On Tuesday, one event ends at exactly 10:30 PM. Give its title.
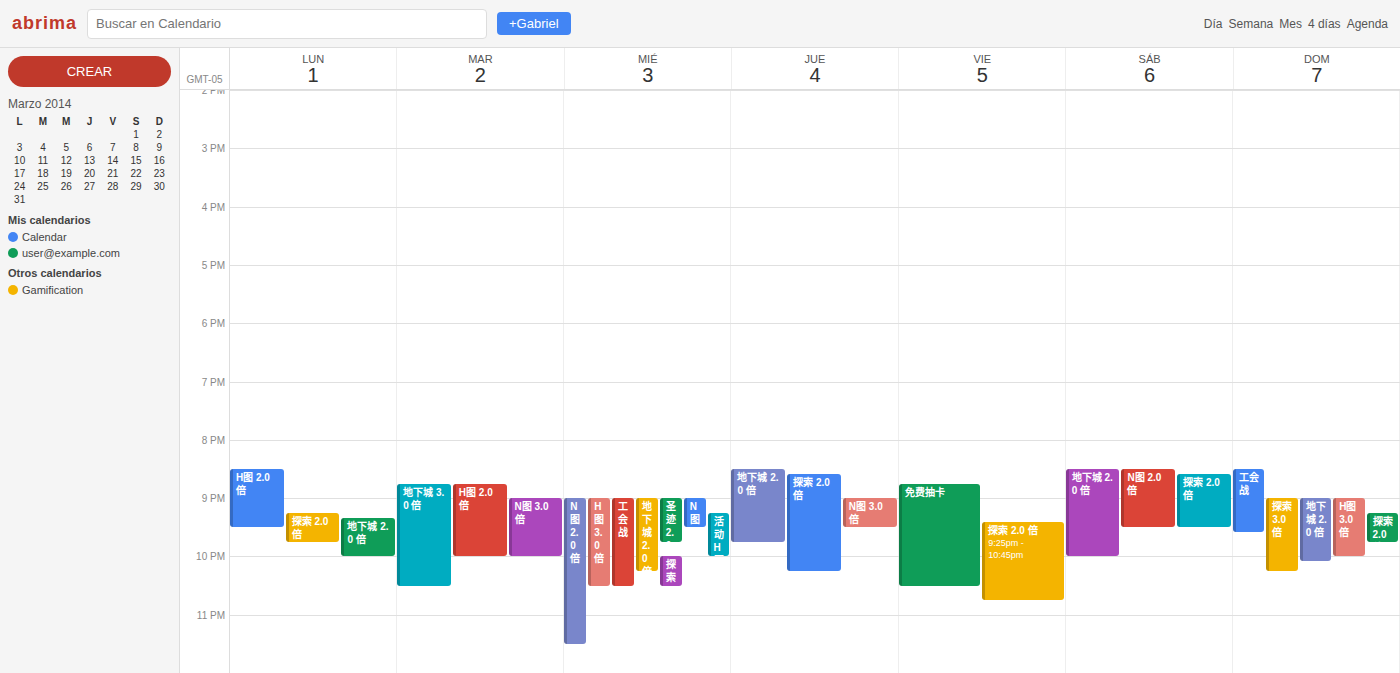
"地下城 3.0 倍"